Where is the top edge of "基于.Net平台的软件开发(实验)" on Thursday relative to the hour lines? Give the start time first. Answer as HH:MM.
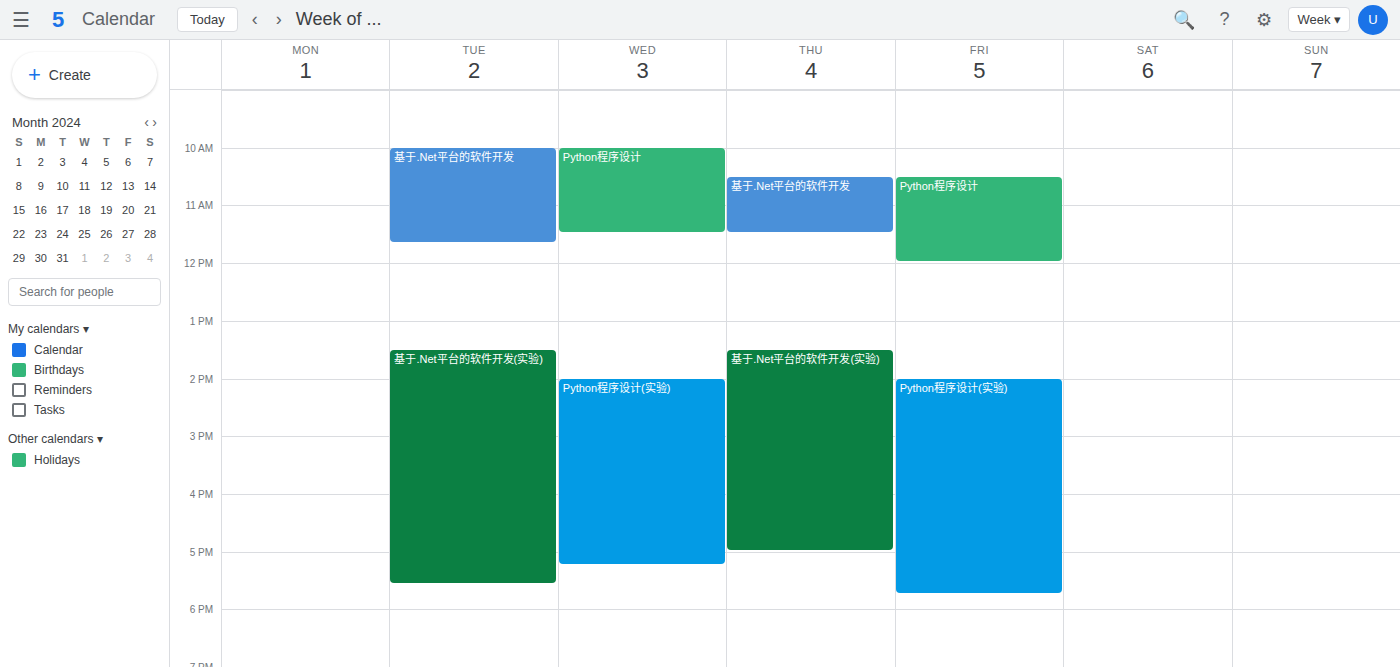
13:30 -- halfway between the 13:00 and 14:00 lines.